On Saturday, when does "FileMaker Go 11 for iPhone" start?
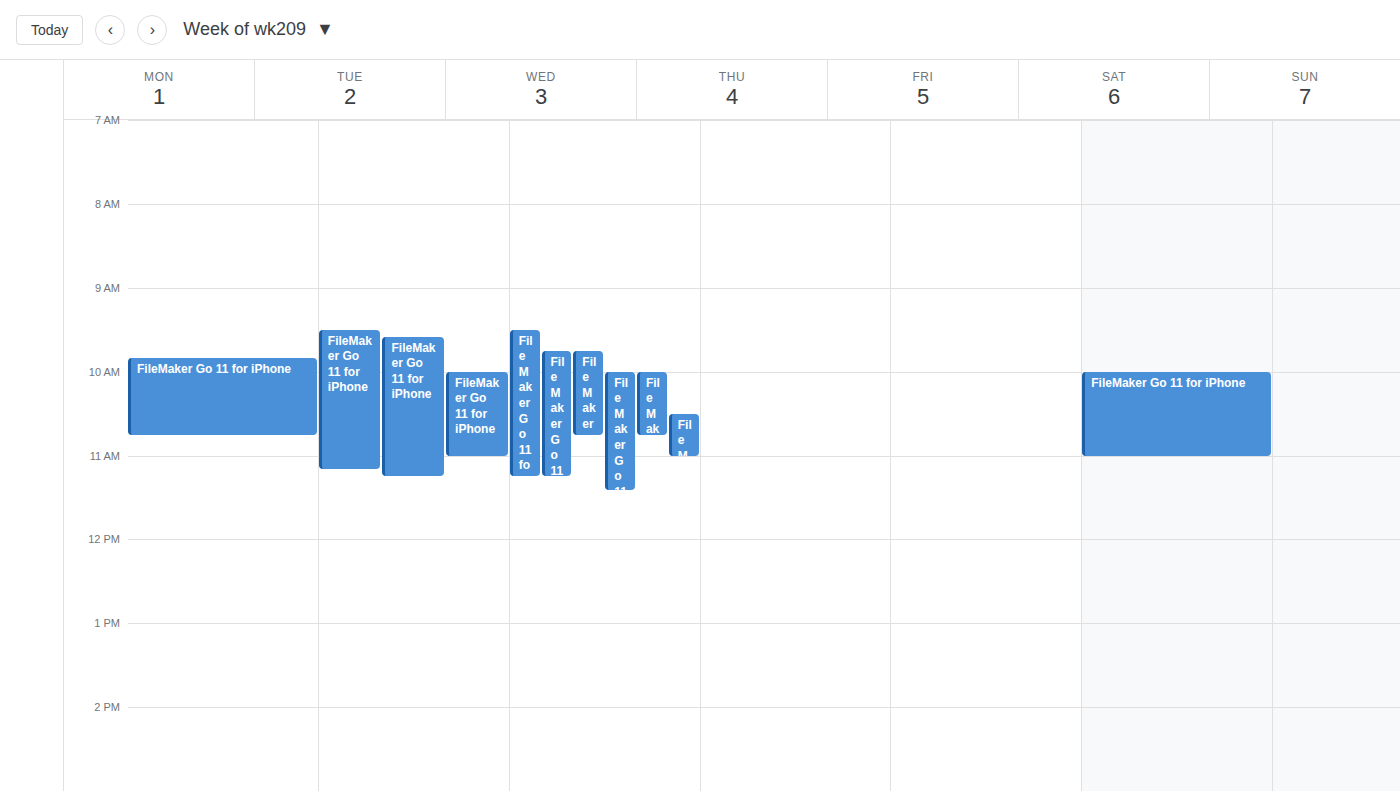
10:00 AM